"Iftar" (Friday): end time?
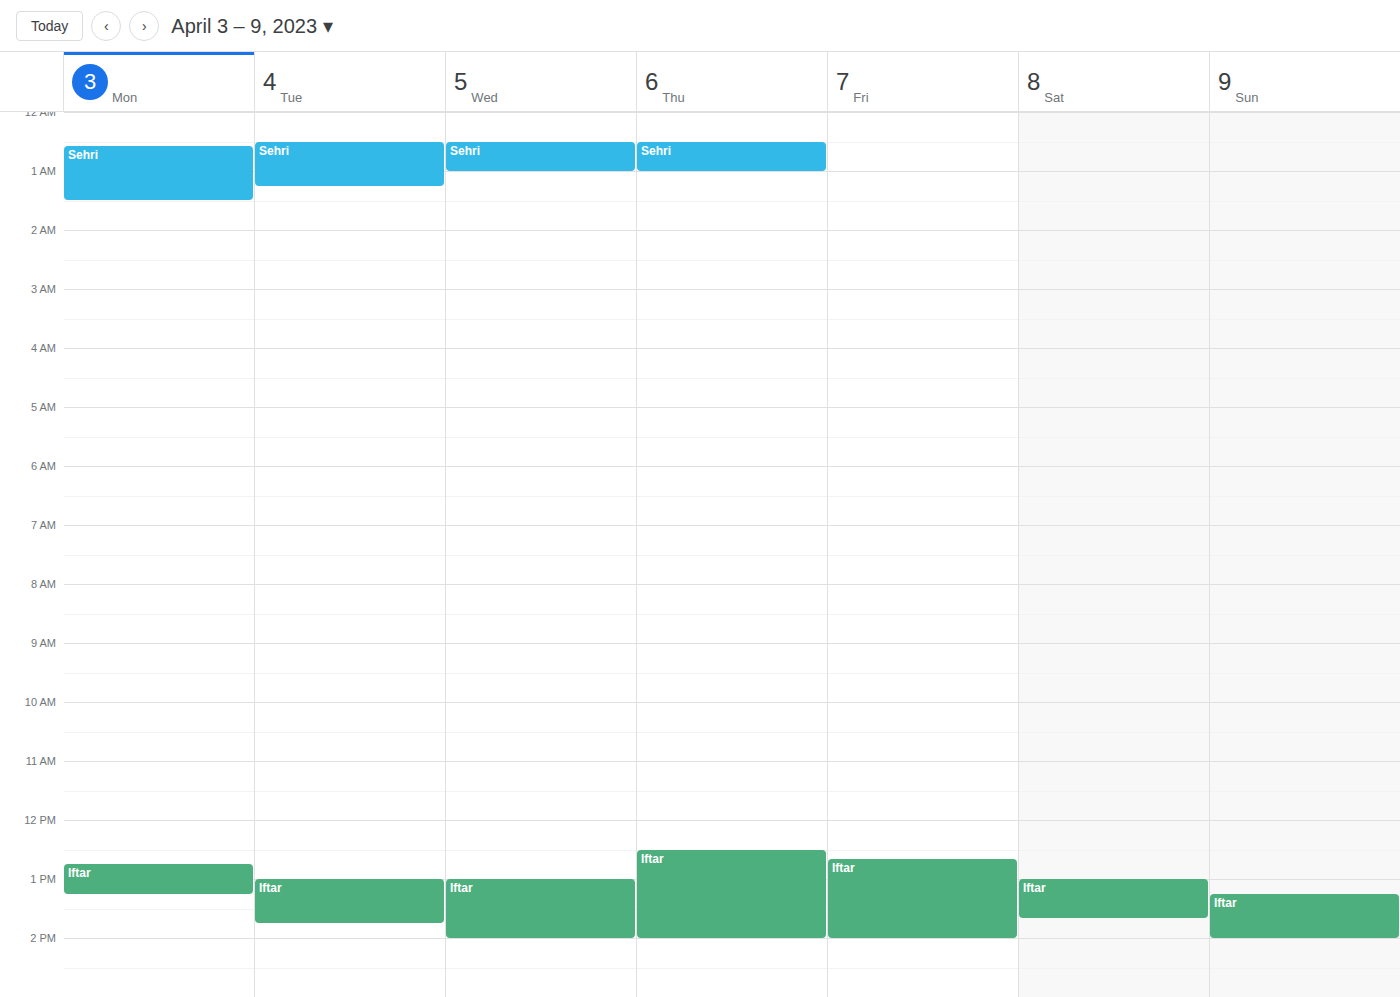
2:00 PM